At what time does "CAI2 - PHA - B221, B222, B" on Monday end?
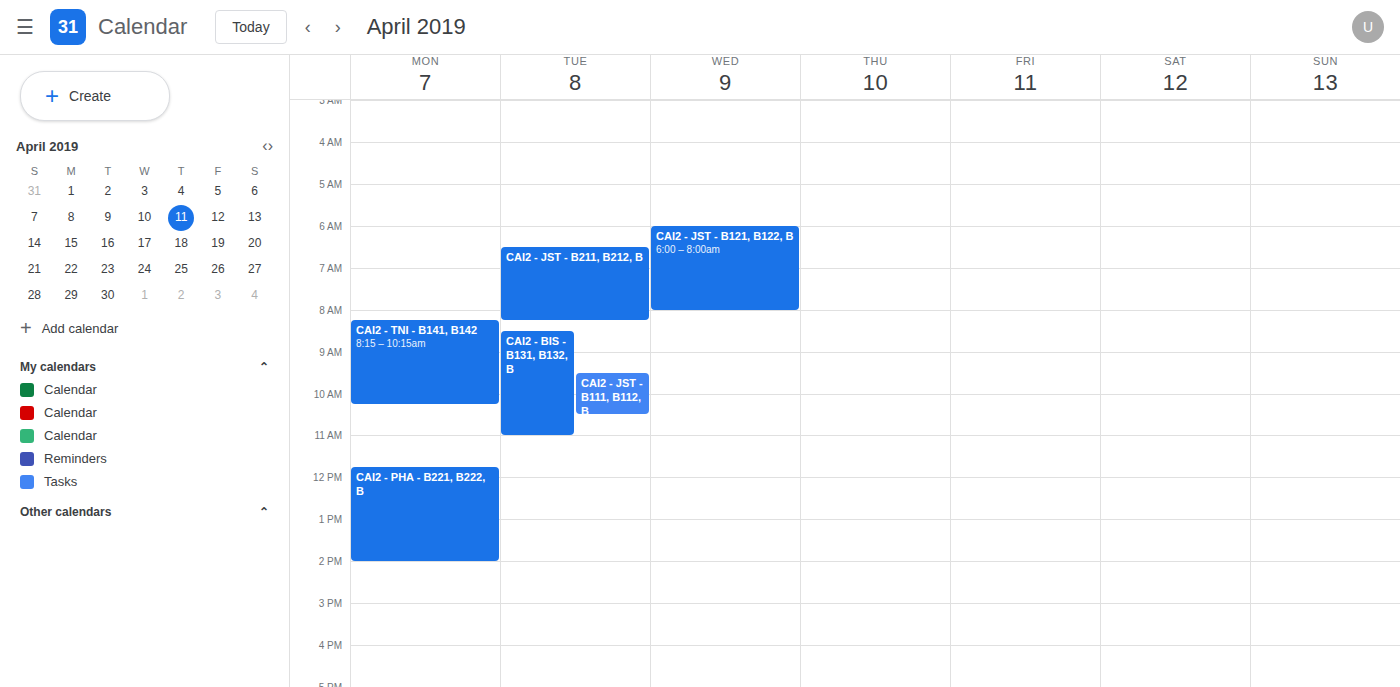
2:00 PM